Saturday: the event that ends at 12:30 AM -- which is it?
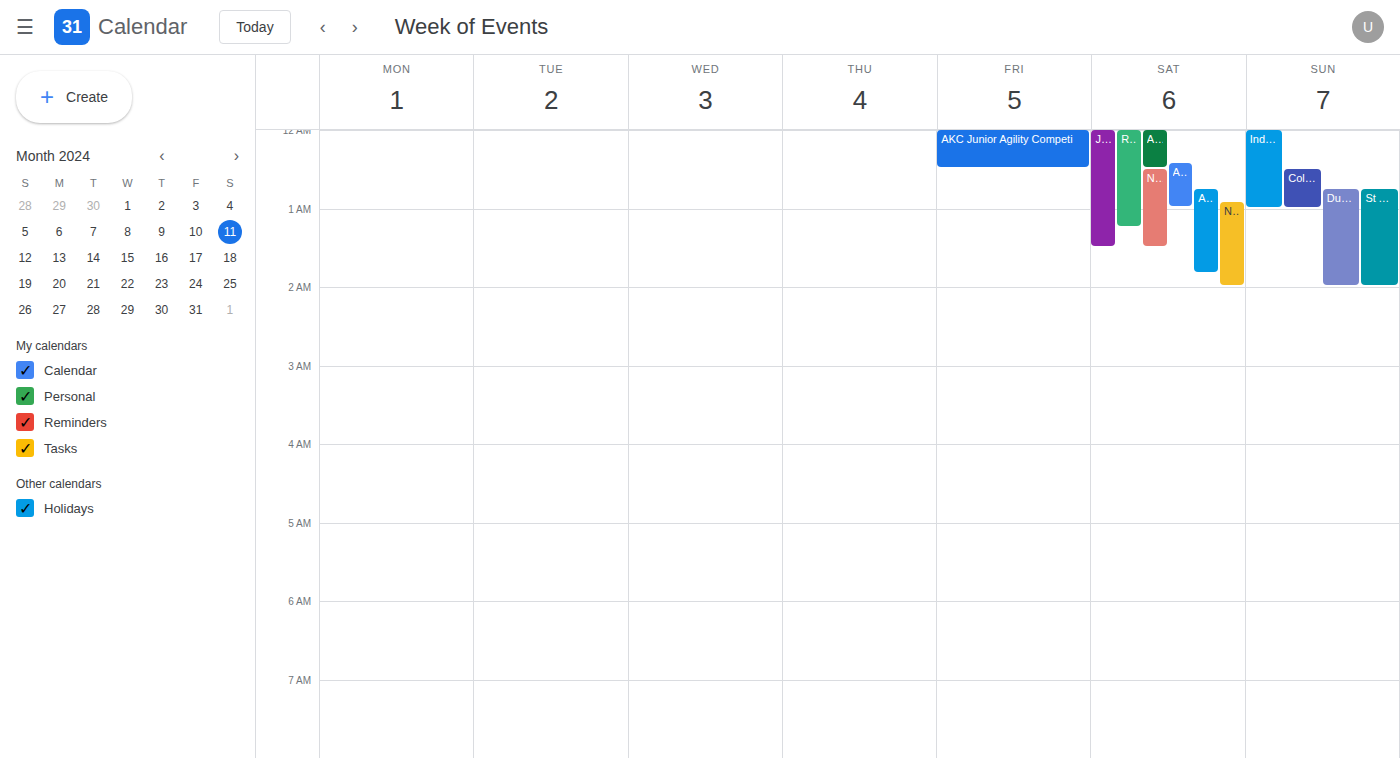
"AKC Obedience Classic"